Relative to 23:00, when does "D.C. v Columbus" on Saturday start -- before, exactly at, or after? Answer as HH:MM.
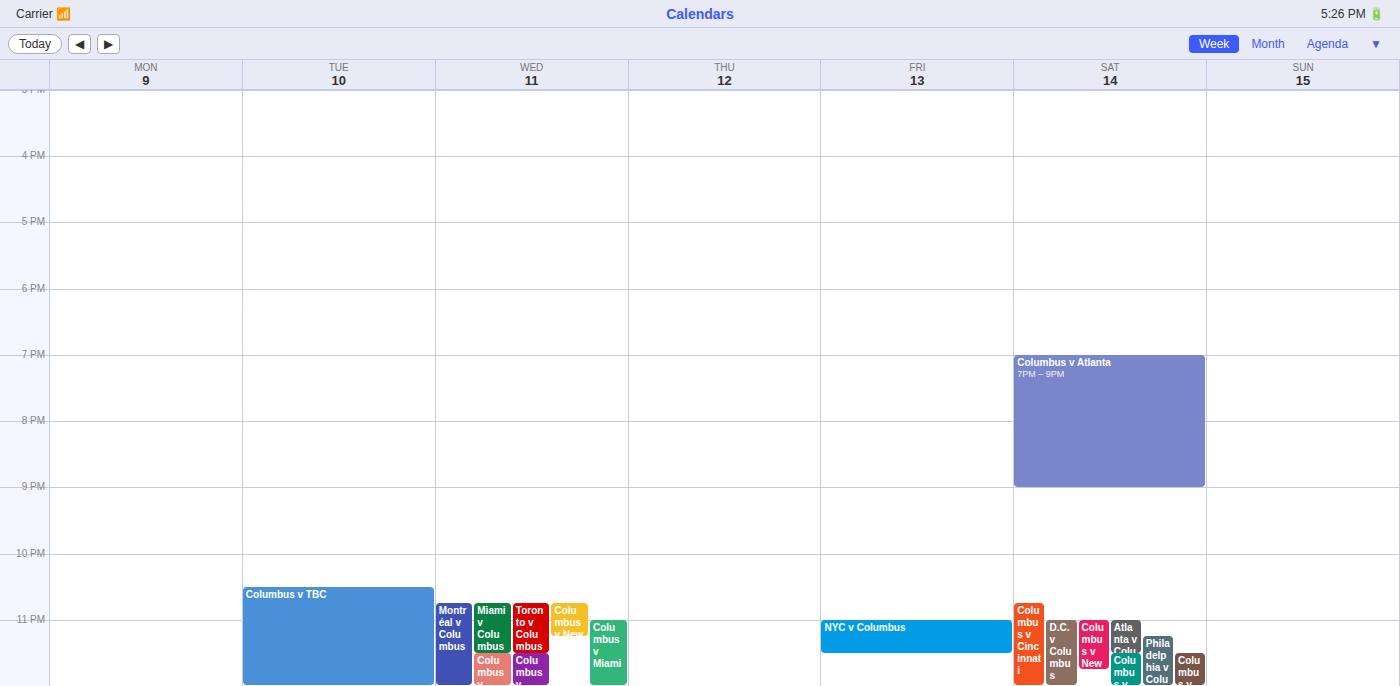
23:00 -- exactly at 23:00, on the 23:00 line.